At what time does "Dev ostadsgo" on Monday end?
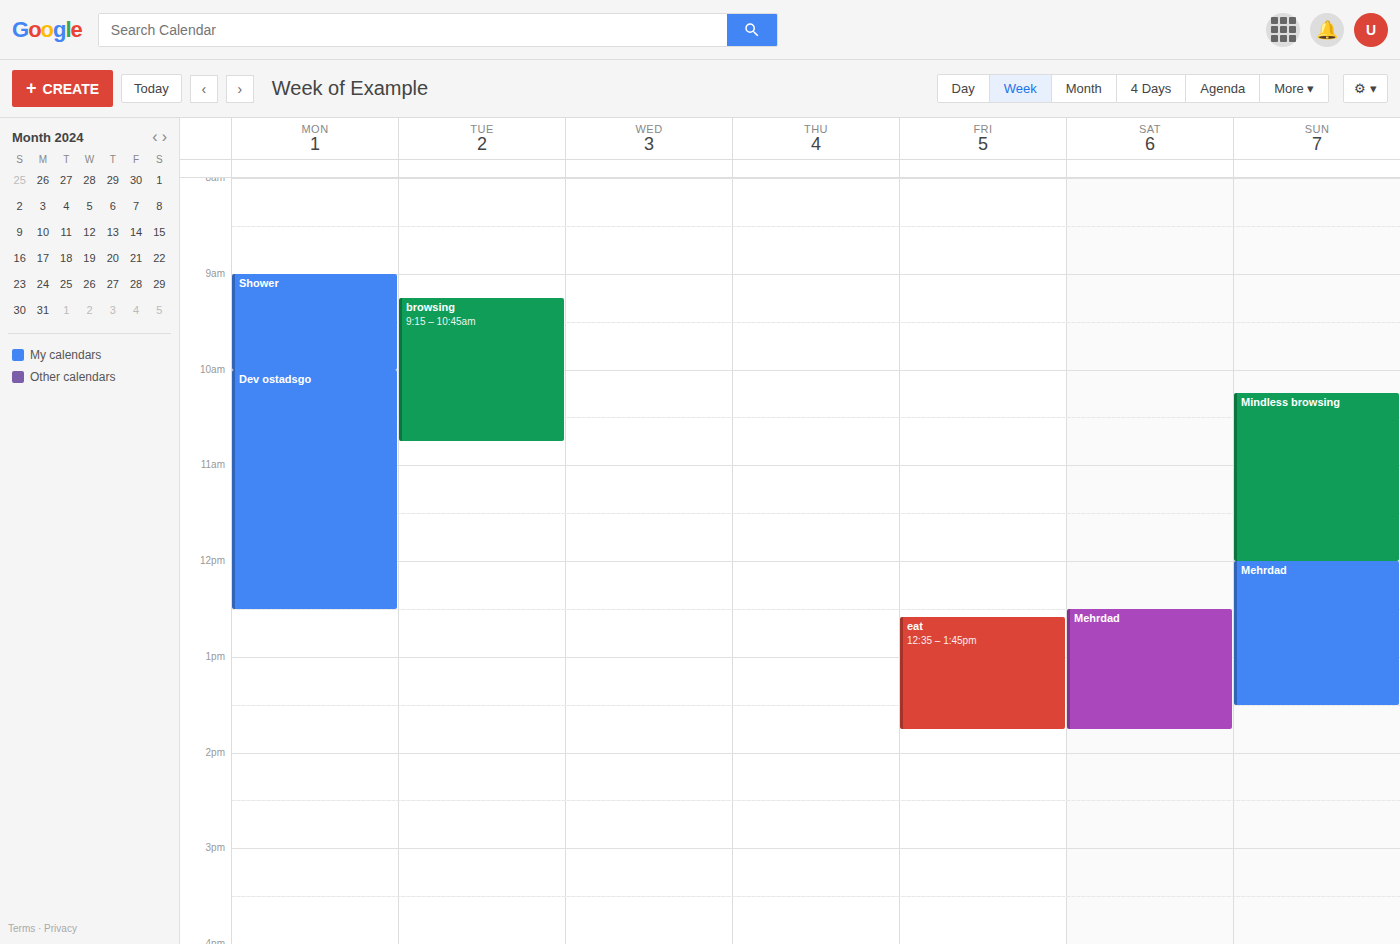
12:30 PM